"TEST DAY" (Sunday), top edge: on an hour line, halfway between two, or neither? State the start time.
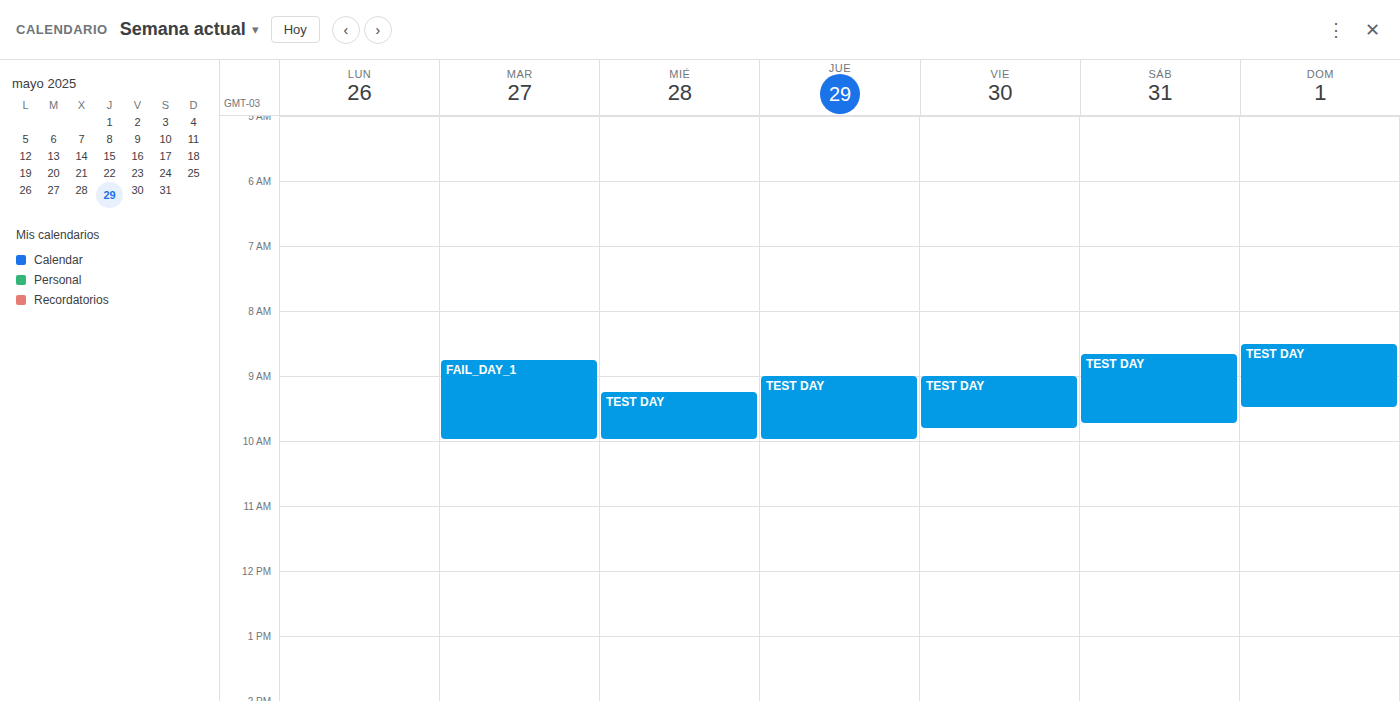
8:30 AM -- halfway between the 8 AM and 9 AM lines.